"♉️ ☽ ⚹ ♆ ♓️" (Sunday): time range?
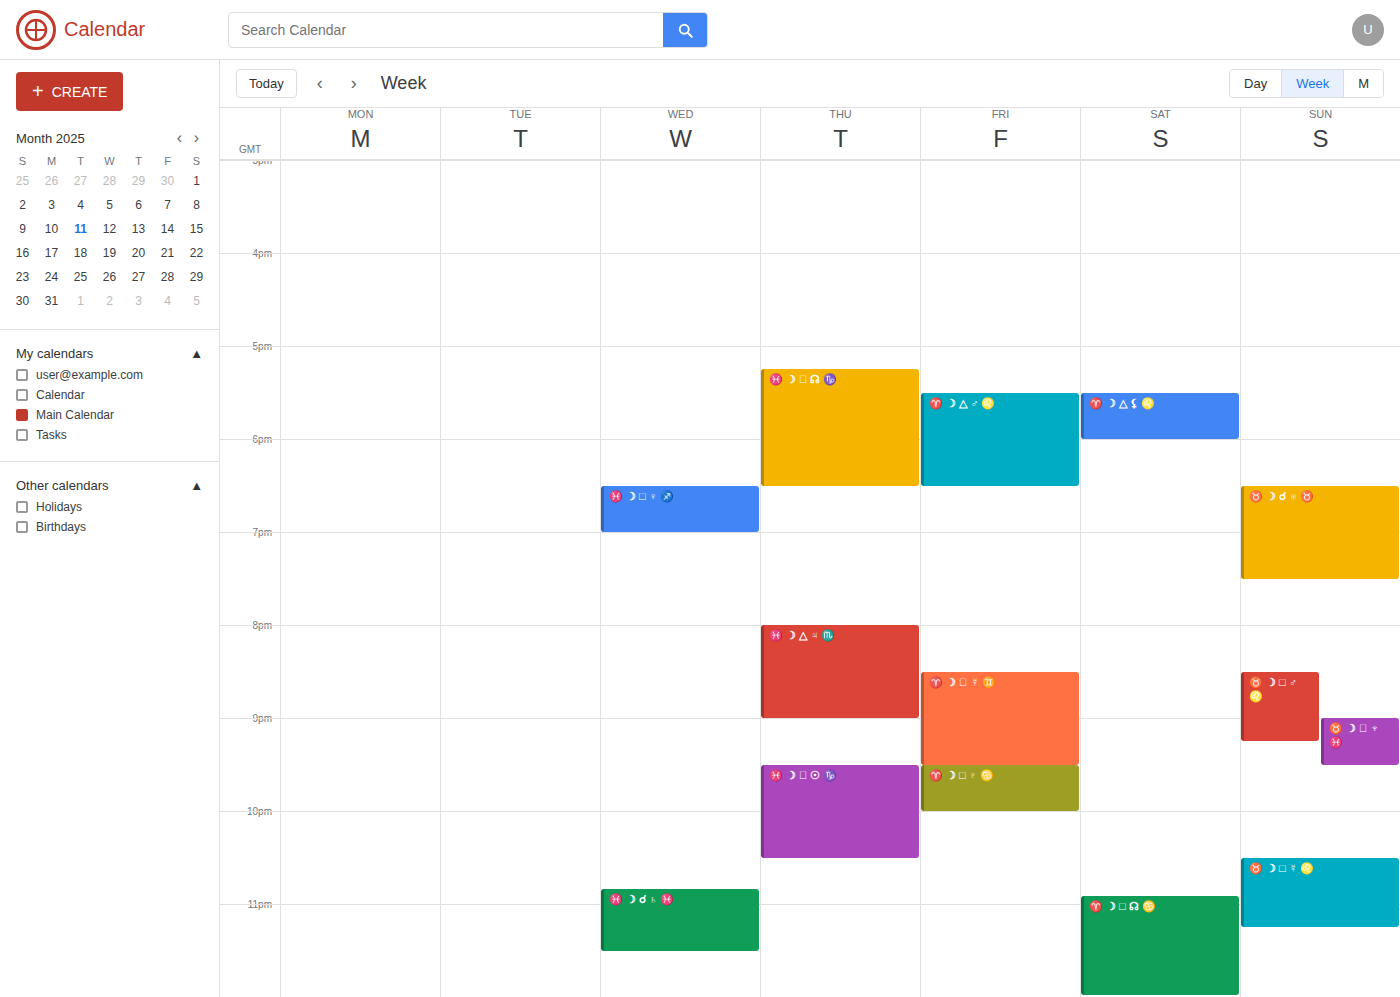
9:00 PM to 9:30 PM